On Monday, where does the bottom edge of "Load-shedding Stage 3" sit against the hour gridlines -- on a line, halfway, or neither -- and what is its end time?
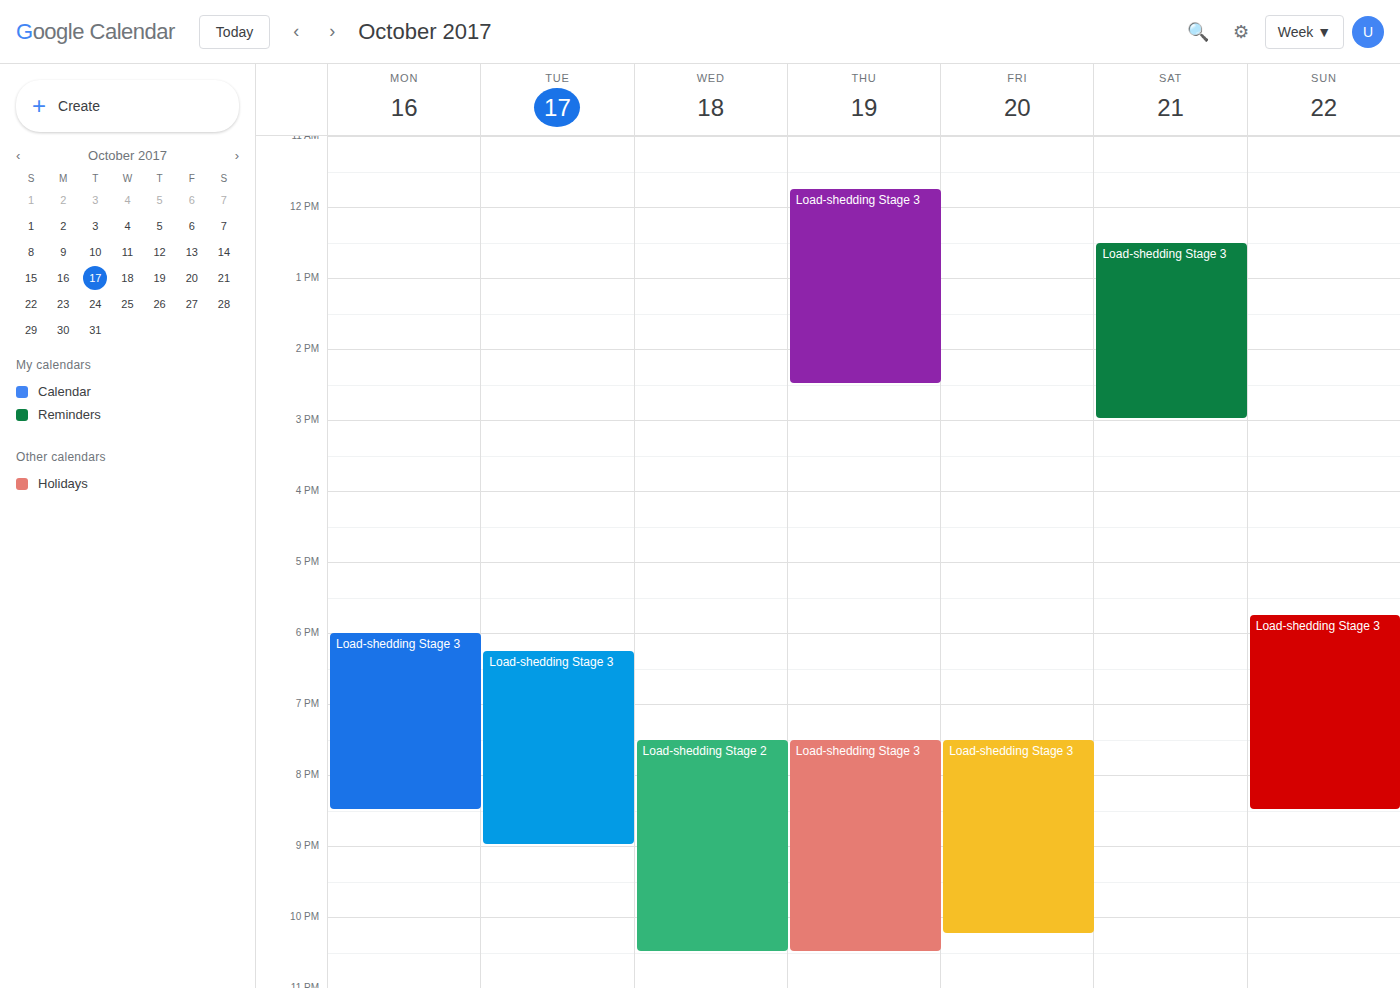
8:30 PM -- halfway between the 8 PM and 9 PM lines.